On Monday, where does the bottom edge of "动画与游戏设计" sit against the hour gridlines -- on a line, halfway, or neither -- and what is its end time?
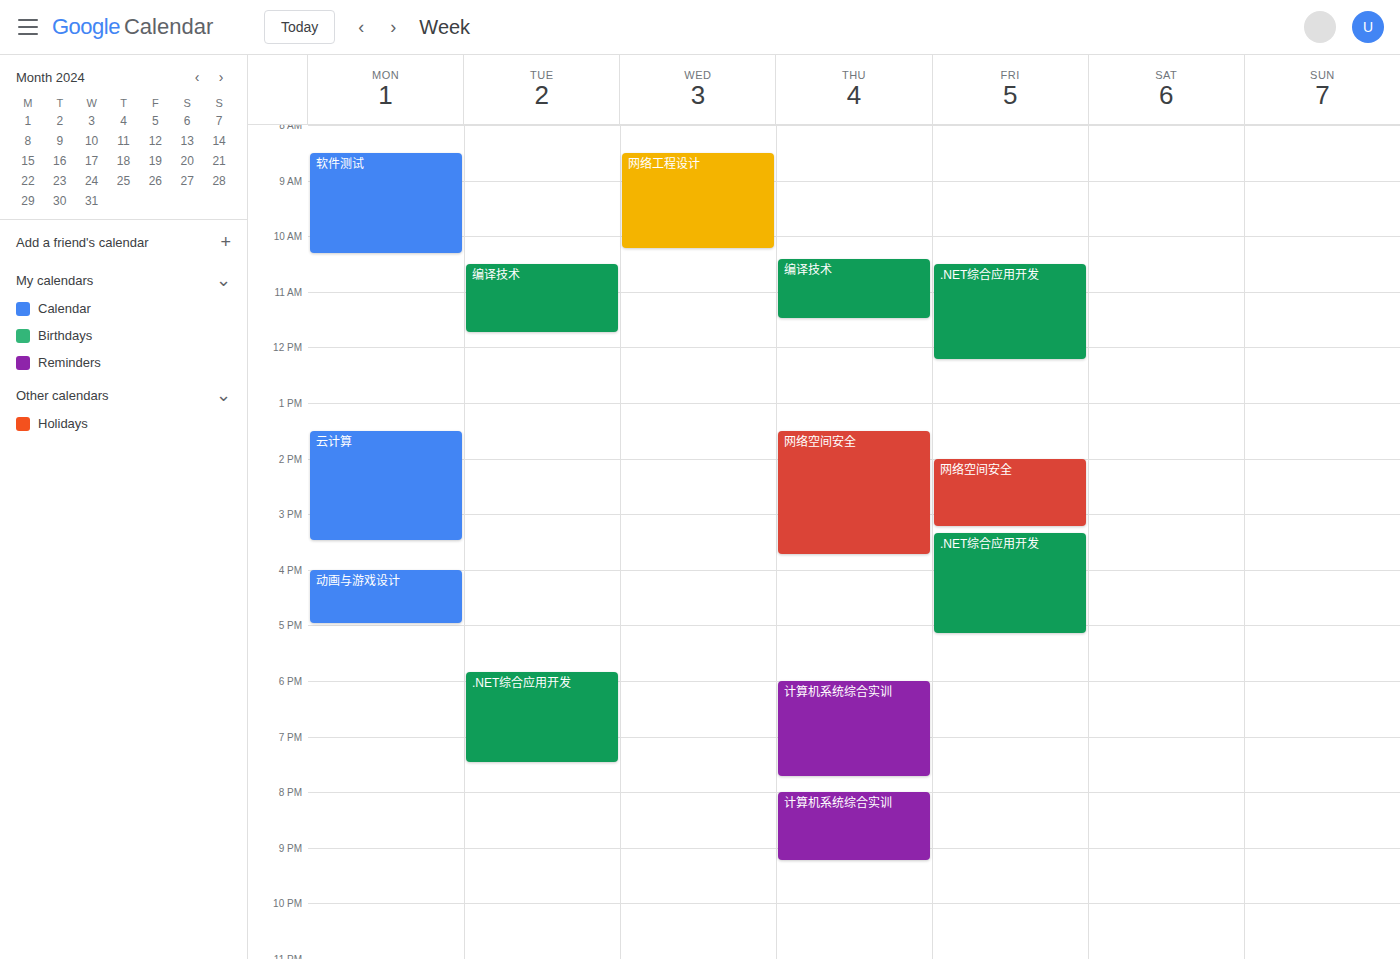
5:00 PM -- exactly on the 5 PM line.